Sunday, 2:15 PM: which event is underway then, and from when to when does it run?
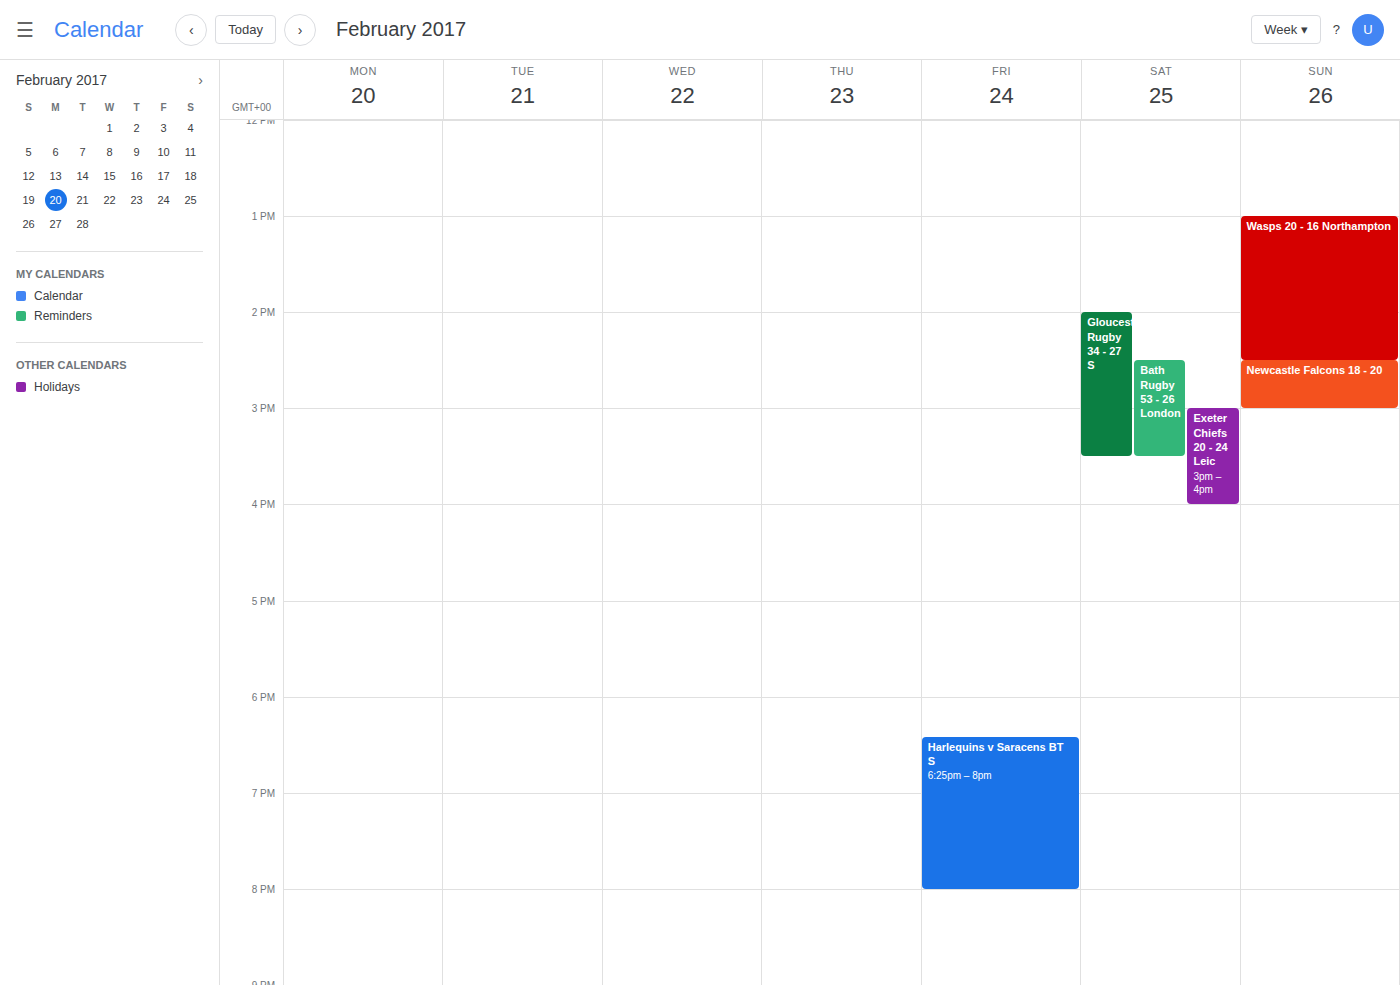
"Wasps 20 - 16 Northampton", 1:00 PM to 2:30 PM